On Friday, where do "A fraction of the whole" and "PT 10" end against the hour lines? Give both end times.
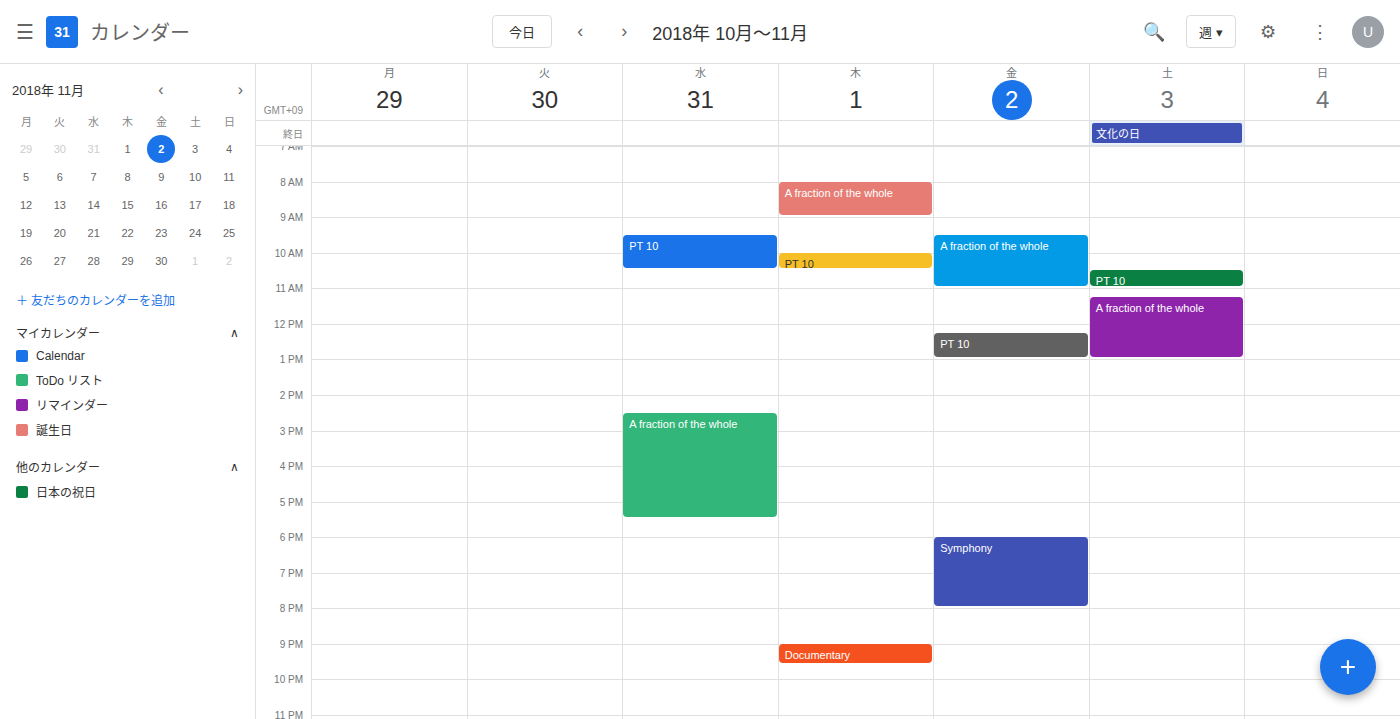
"A fraction of the whole": 11:00 AM, exactly on the 11 AM line. "PT 10": 1:00 PM, exactly on the 1 PM line.